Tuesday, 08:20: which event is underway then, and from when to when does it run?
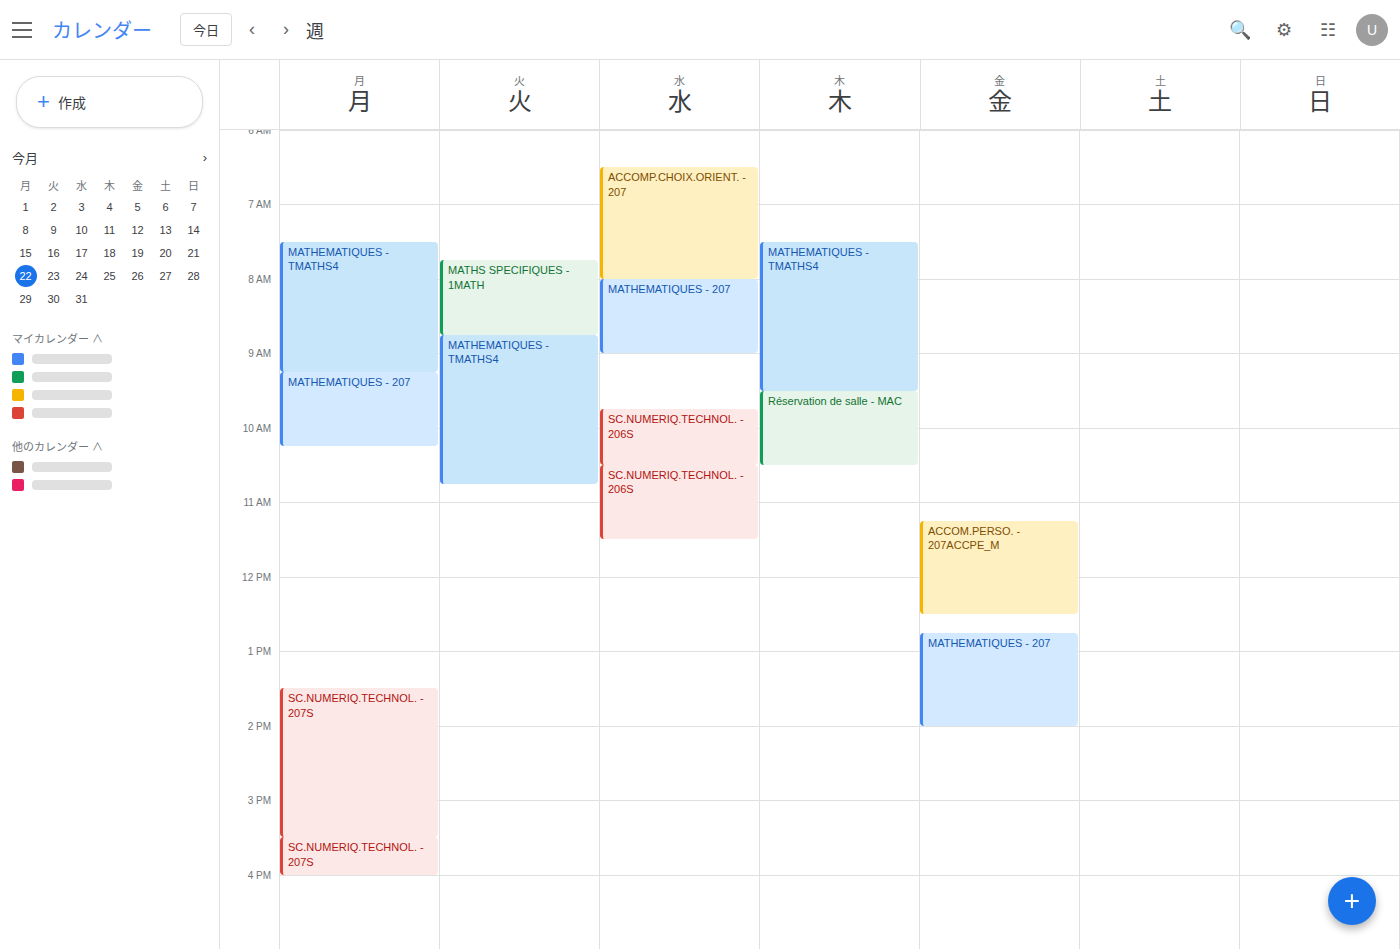
"MATHS SPECIFIQUES - 1MATH", 07:45 to 08:45